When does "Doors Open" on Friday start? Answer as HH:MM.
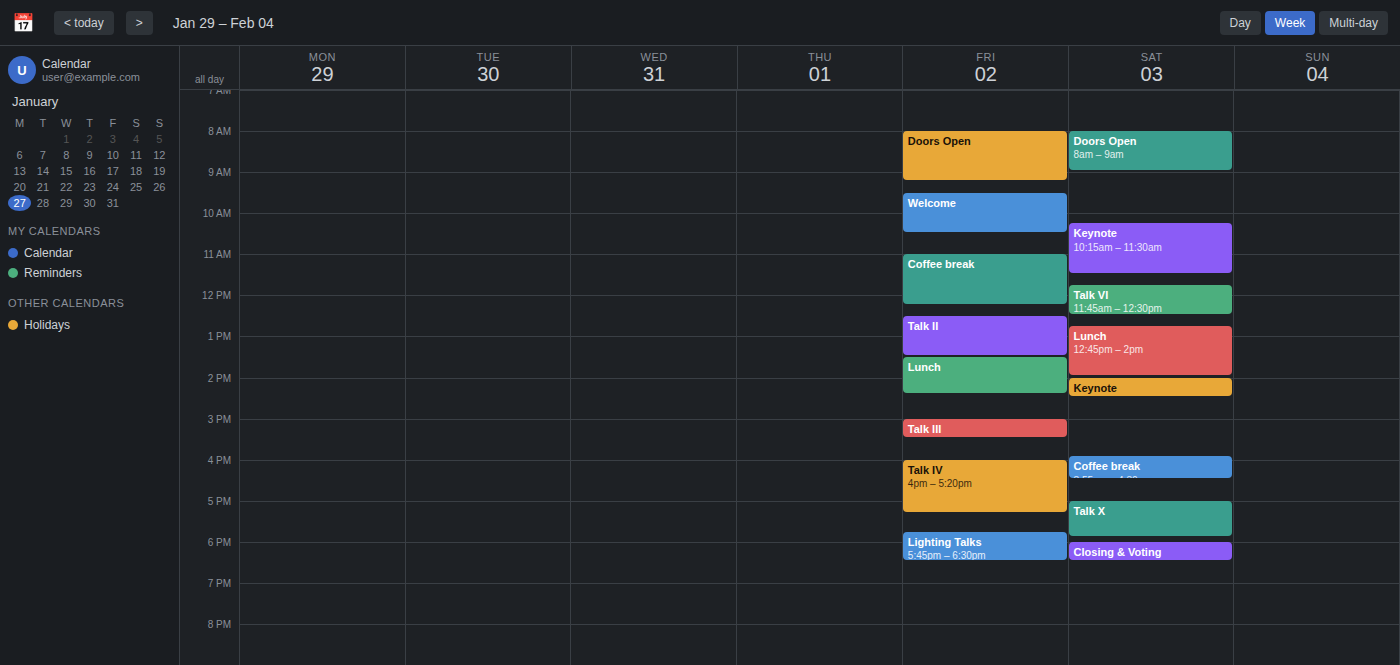
08:00